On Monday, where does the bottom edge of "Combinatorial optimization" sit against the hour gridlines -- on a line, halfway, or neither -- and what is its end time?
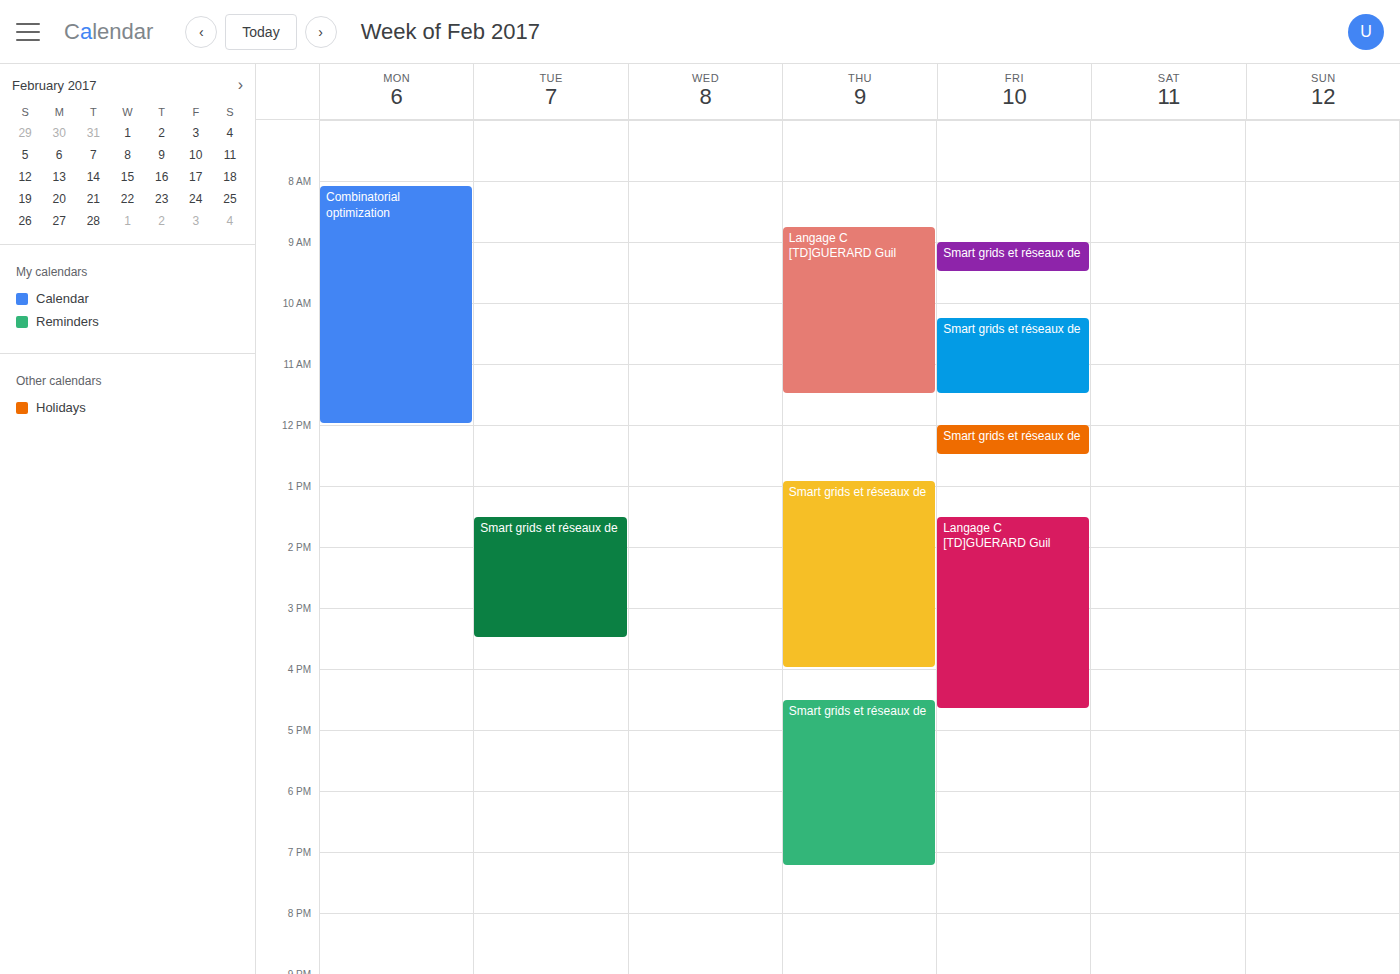
12:00 PM -- exactly on the 12 PM line.